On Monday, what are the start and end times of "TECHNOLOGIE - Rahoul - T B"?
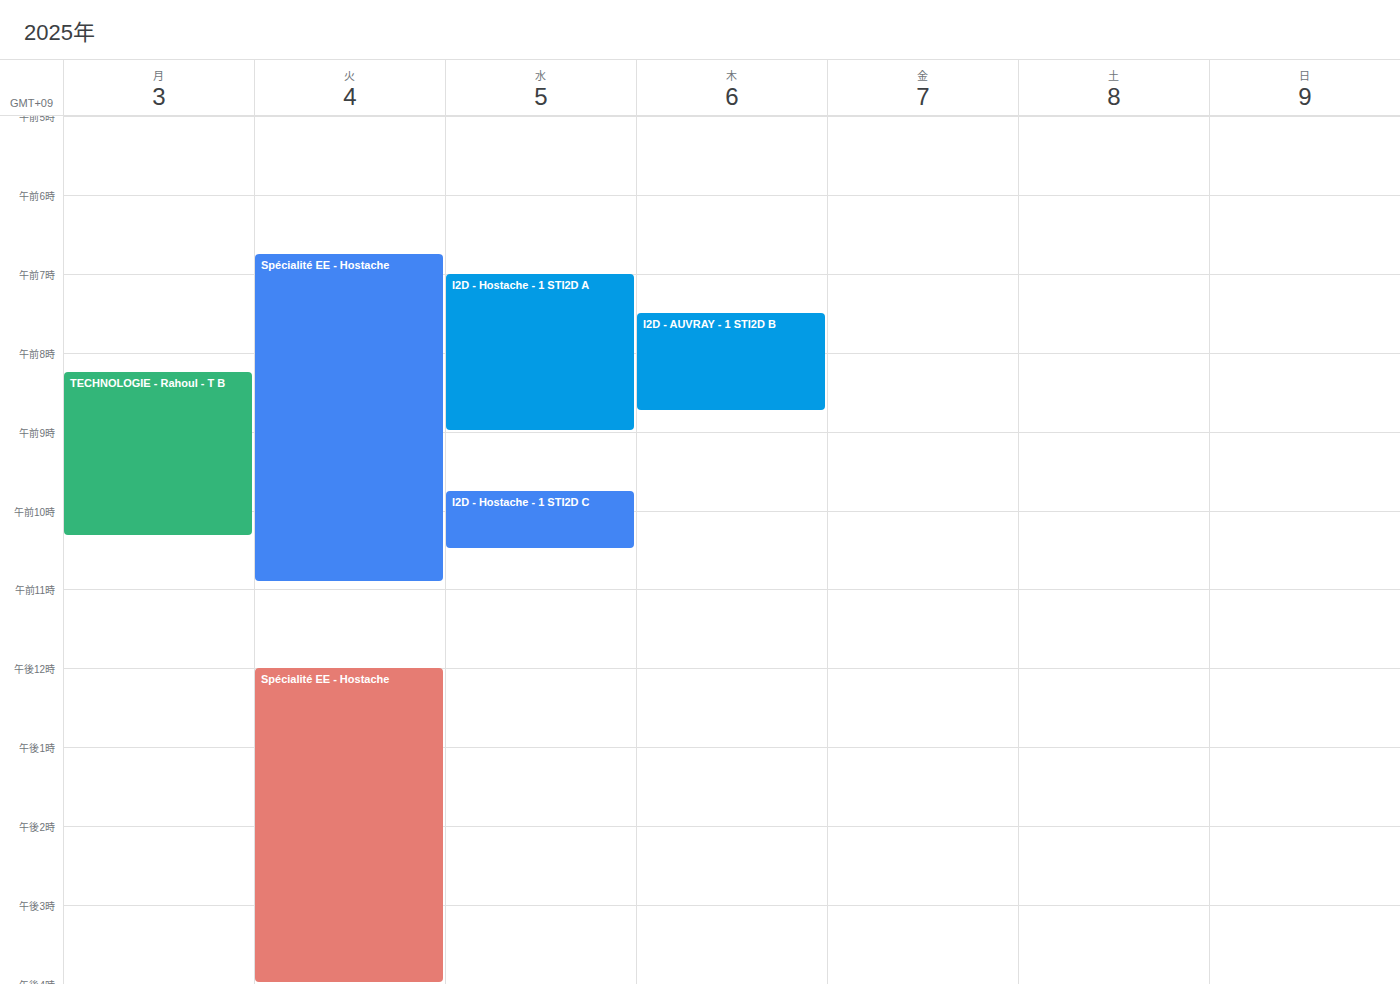
08:15 to 10:20